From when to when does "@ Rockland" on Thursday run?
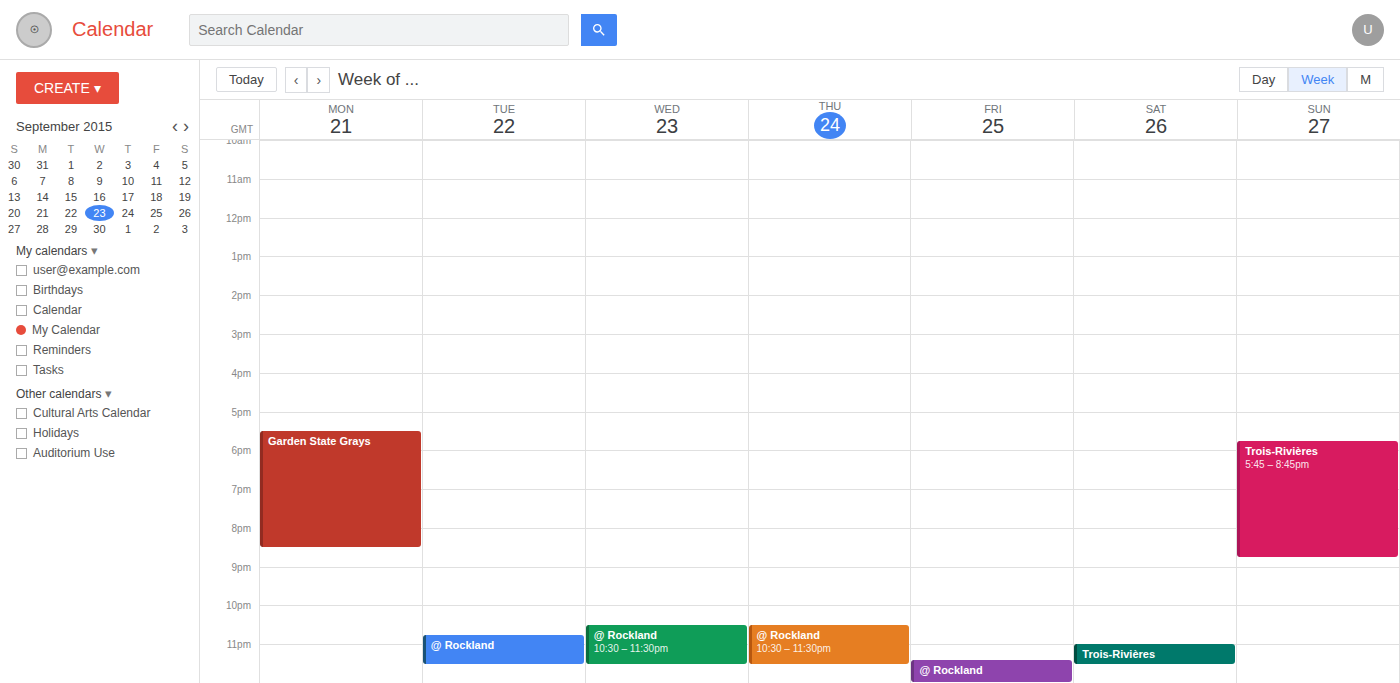
22:30 to 23:30